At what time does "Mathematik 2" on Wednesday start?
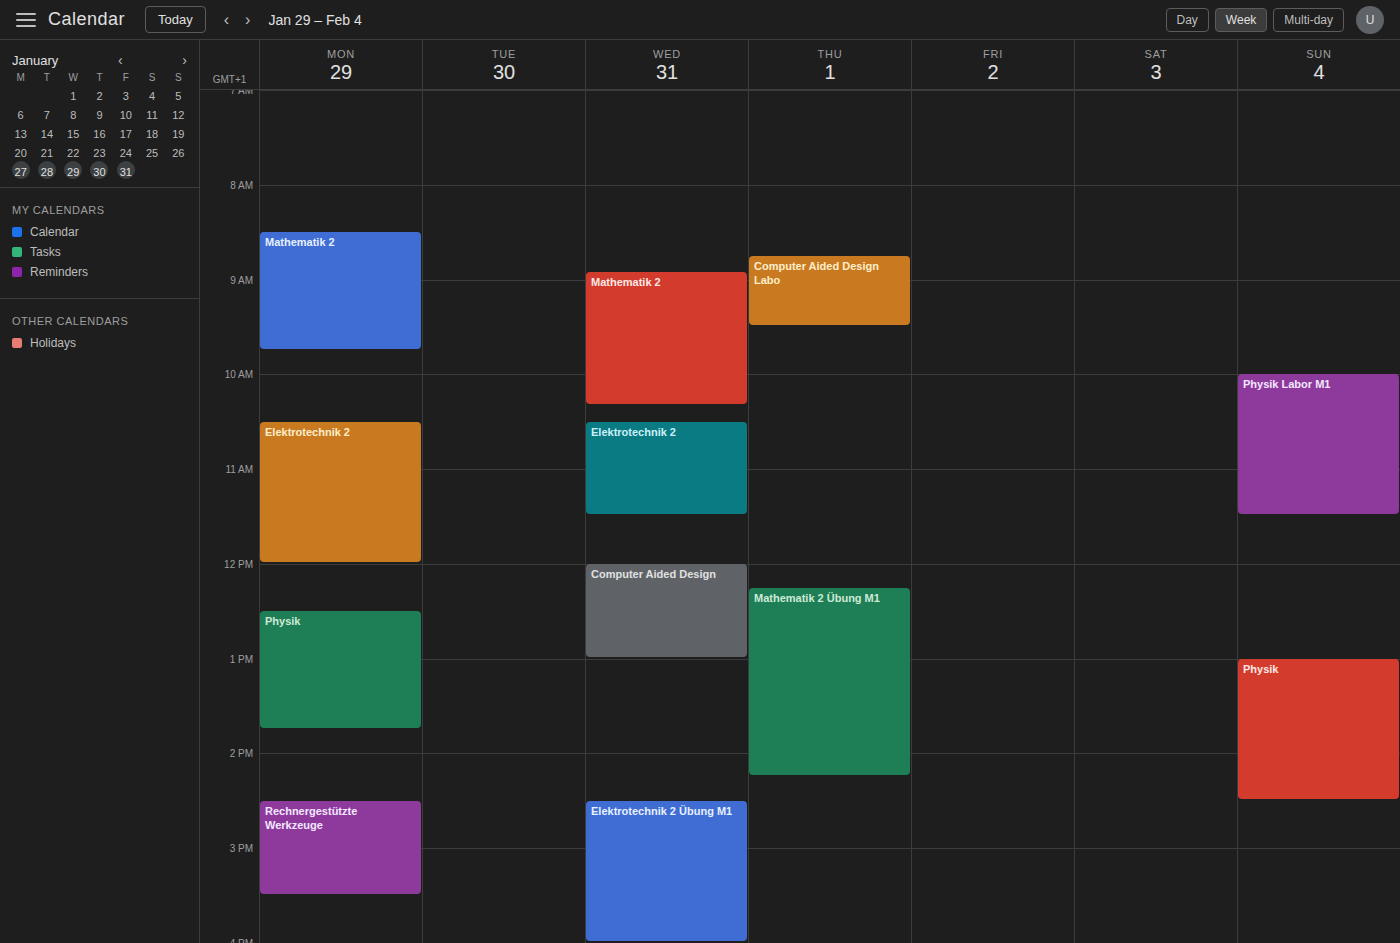
08:55